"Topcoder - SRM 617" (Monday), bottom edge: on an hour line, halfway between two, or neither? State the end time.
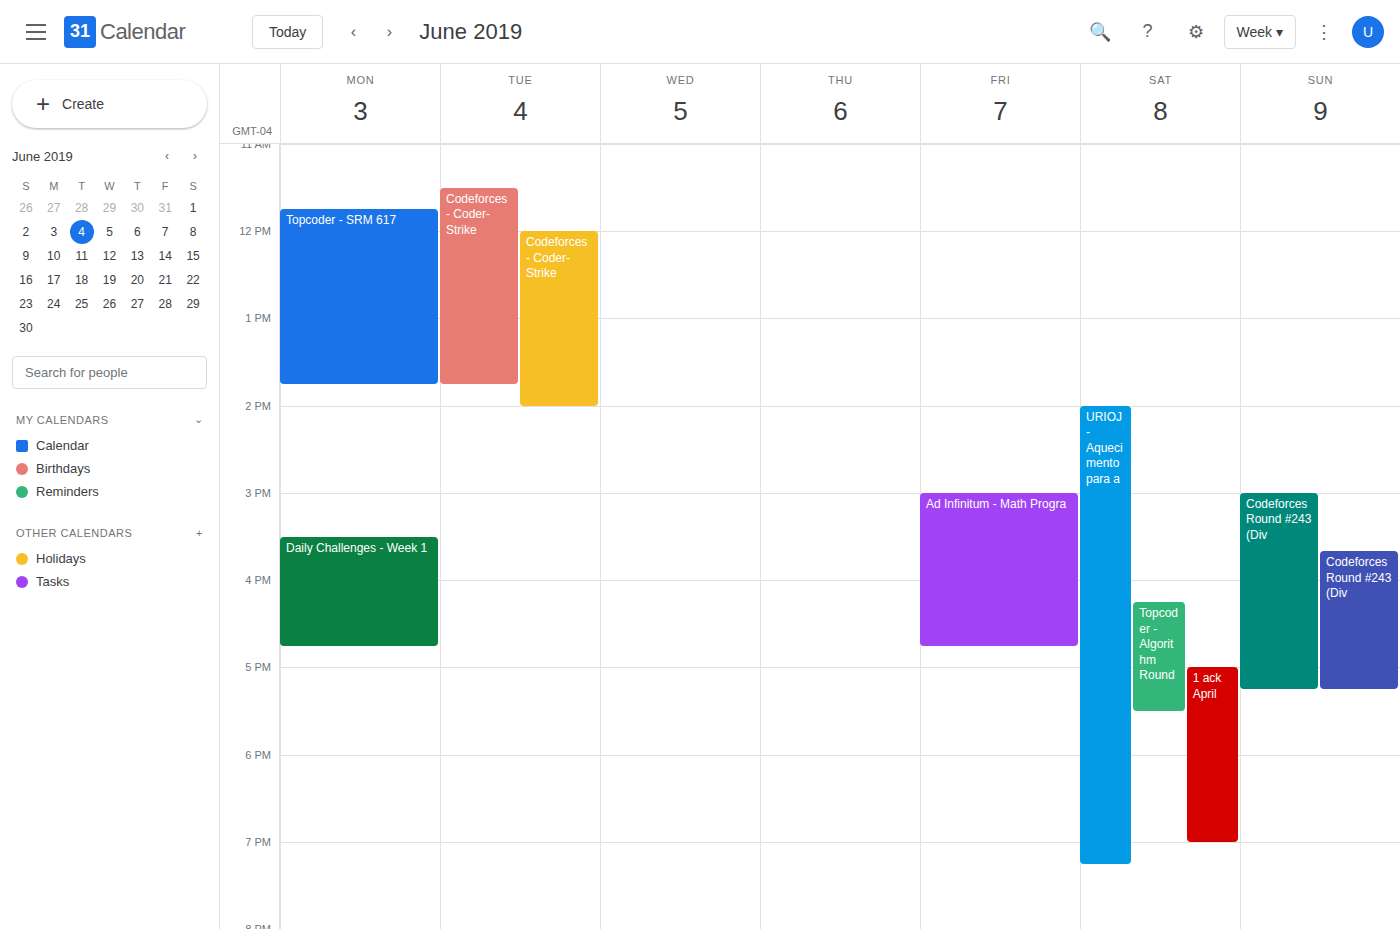
1:45 PM -- neither: three quarters of the way from the 1 PM line to the 2 PM line.